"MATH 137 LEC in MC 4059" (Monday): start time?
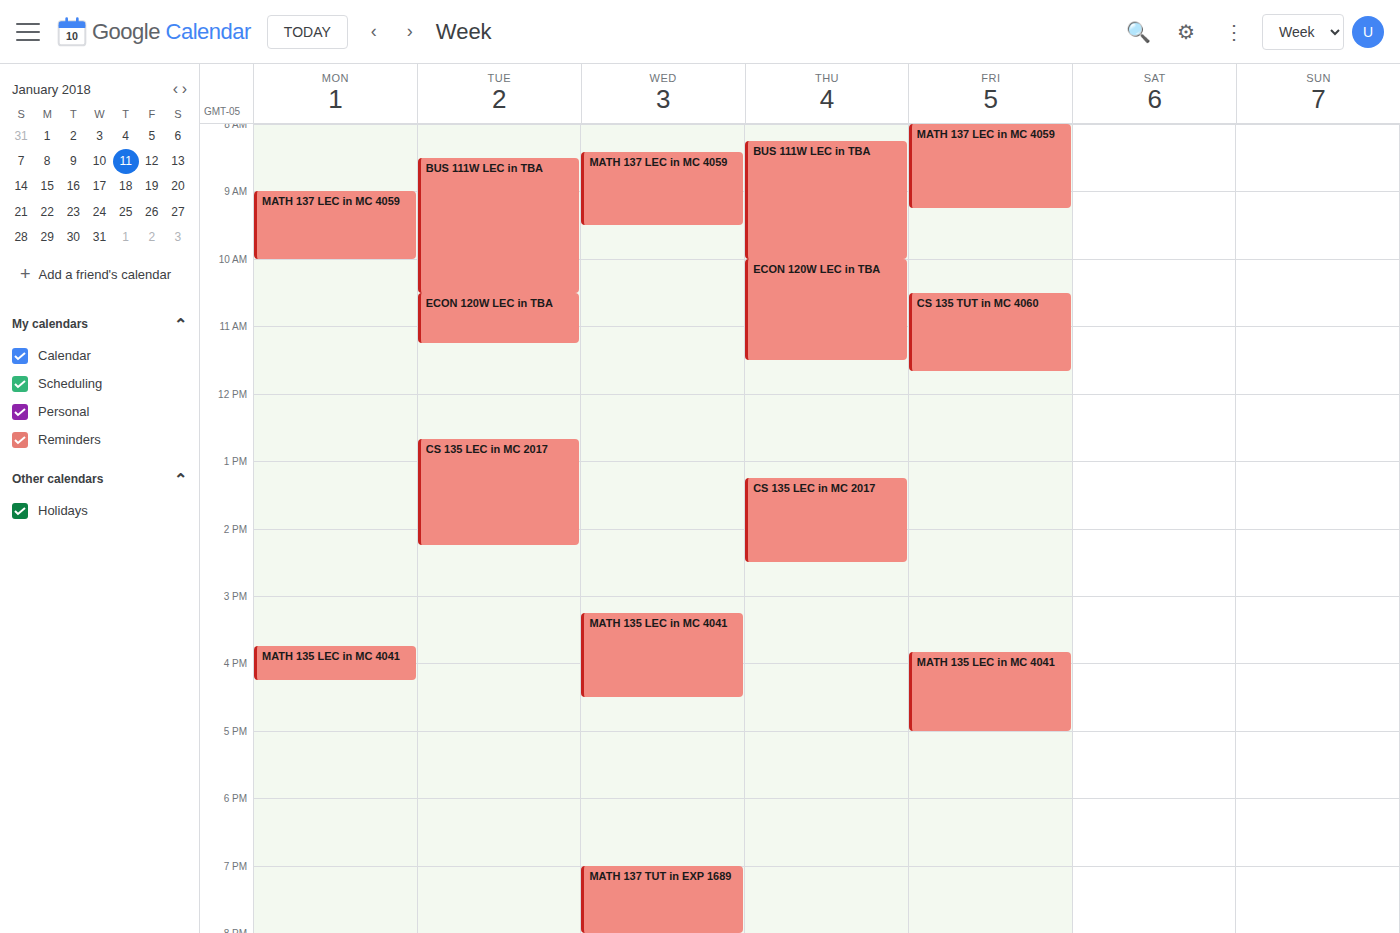
9:00 AM